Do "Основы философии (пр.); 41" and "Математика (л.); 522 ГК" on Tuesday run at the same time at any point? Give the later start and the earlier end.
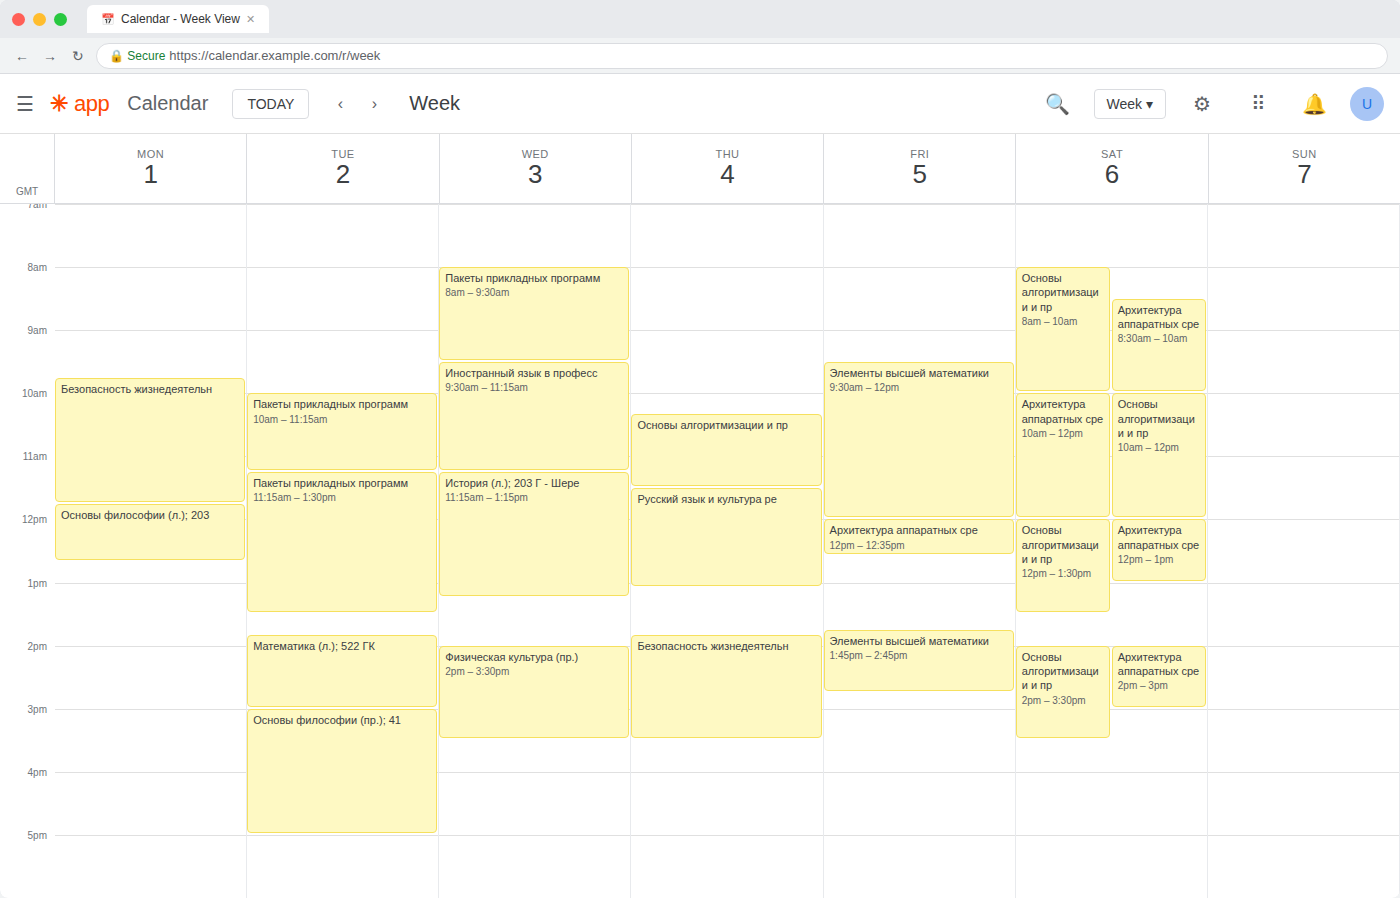
"Математика (л.); 522 ГК" ends at 3:00 PM, exactly when "Основы философии (пр.); 41" starts -- they touch but do not overlap.